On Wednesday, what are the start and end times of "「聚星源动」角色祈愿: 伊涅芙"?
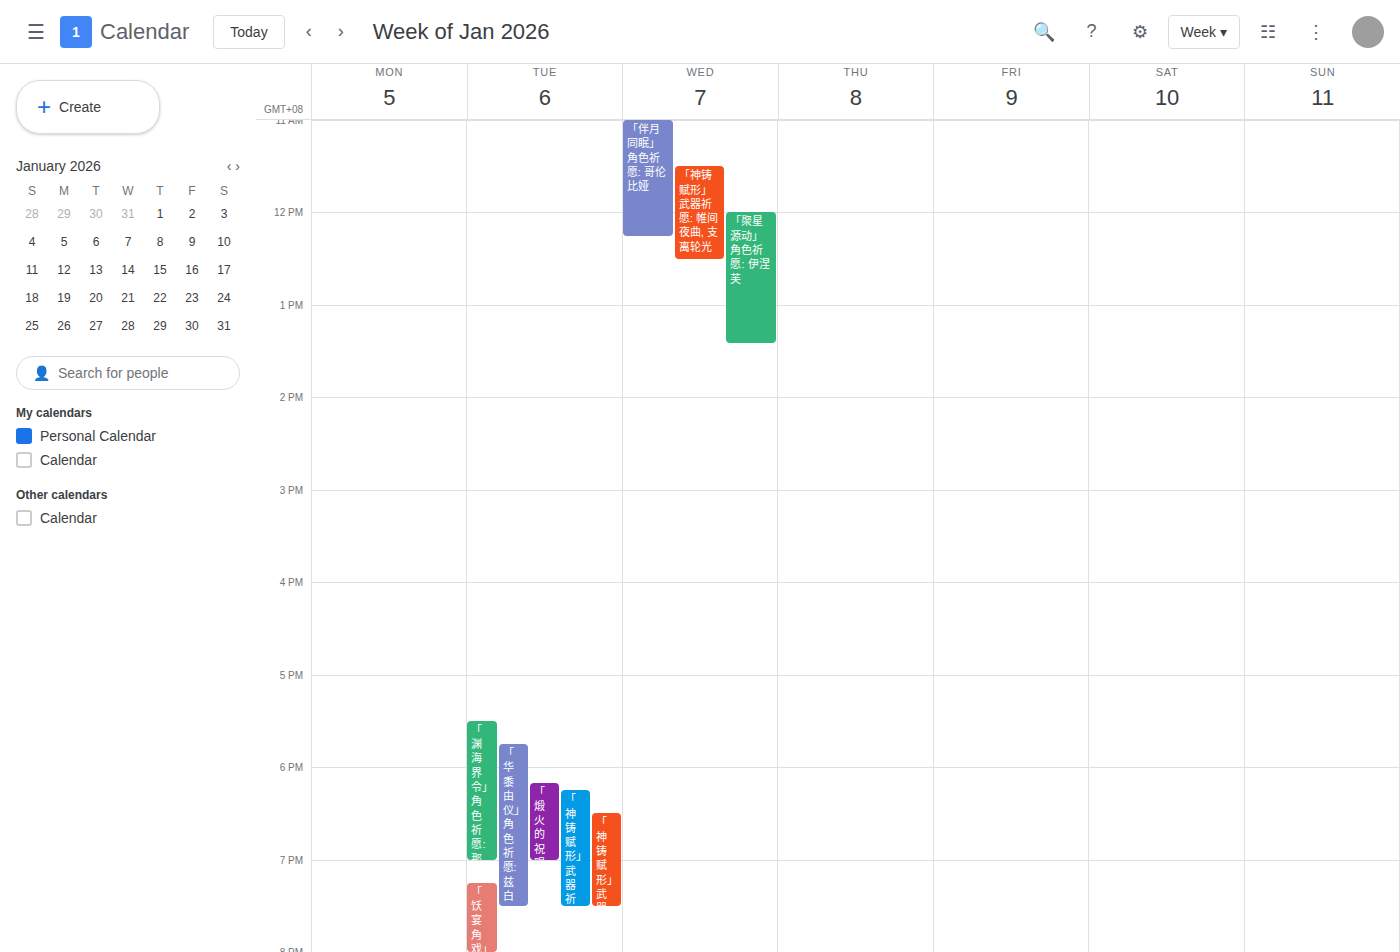
12:00 PM to 1:25 PM